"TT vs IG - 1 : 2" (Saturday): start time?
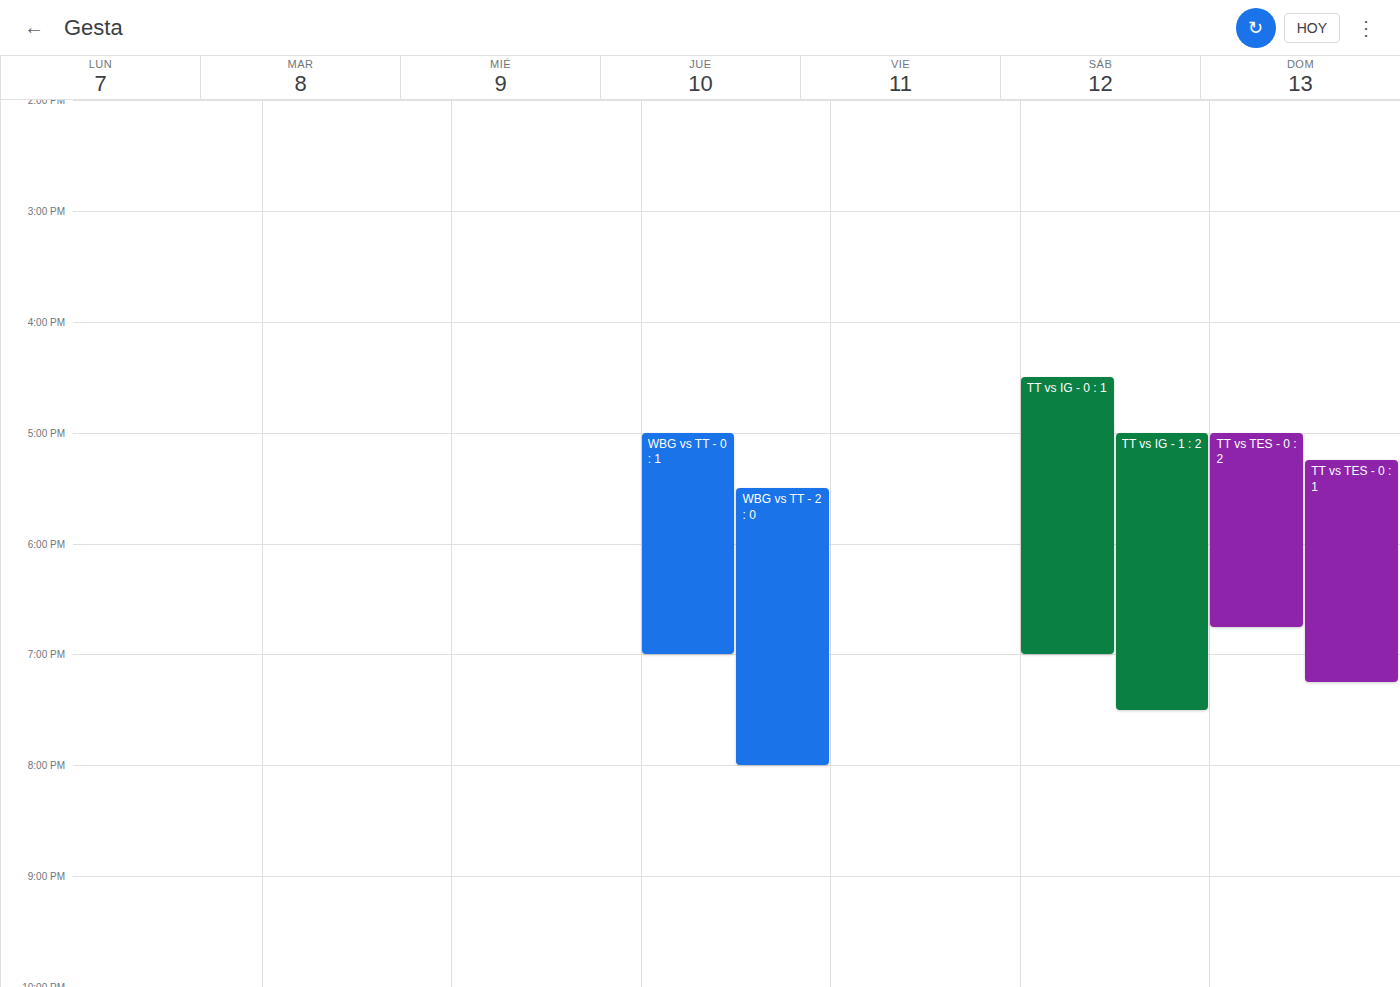
5:00 PM